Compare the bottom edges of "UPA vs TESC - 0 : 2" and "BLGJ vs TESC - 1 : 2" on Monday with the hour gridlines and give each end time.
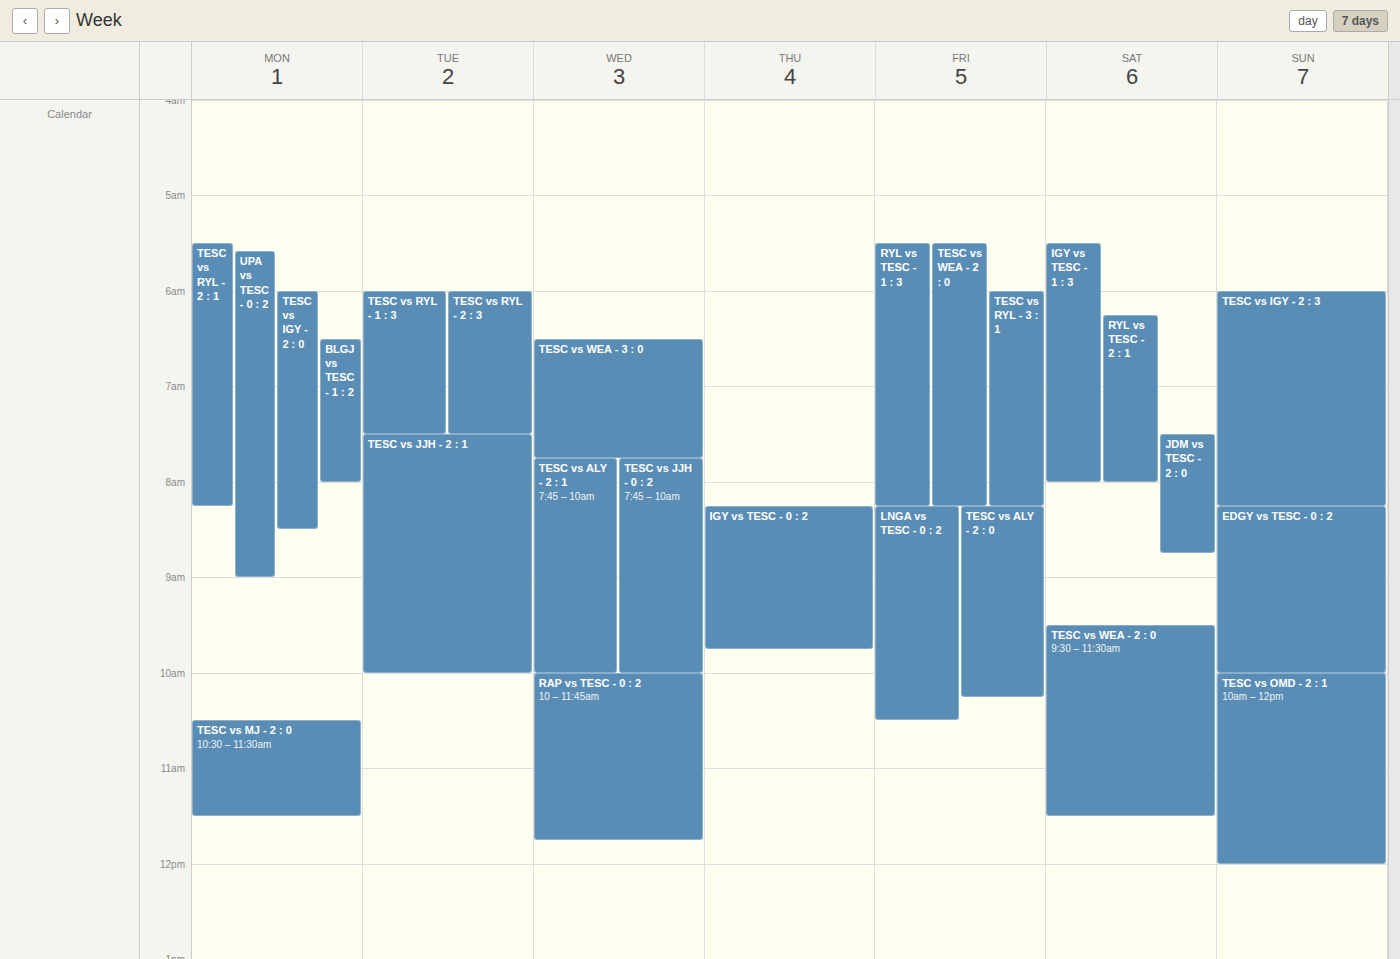
"UPA vs TESC - 0 : 2": 9:00 AM, exactly on the 9 AM line. "BLGJ vs TESC - 1 : 2": 8:00 AM, exactly on the 8 AM line.